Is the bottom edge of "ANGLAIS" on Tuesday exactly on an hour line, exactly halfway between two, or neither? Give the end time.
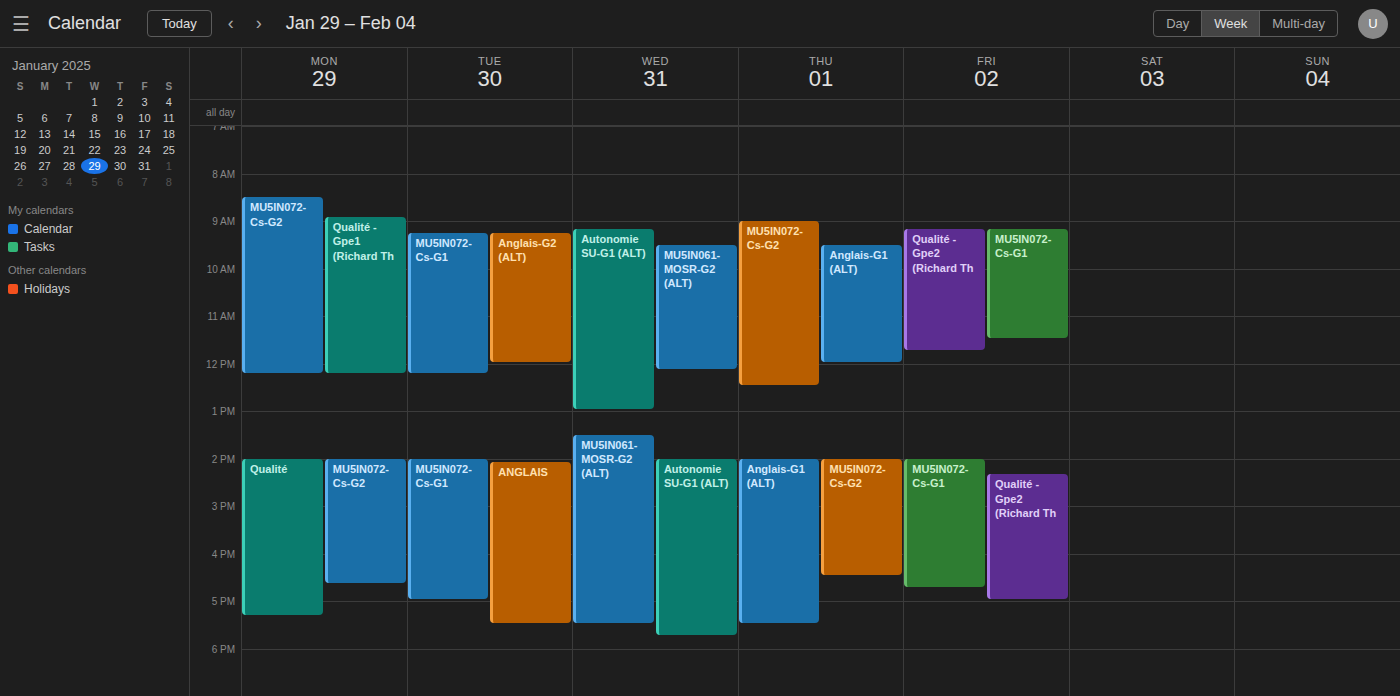
5:30 PM -- halfway between the 5 PM and 6 PM lines.